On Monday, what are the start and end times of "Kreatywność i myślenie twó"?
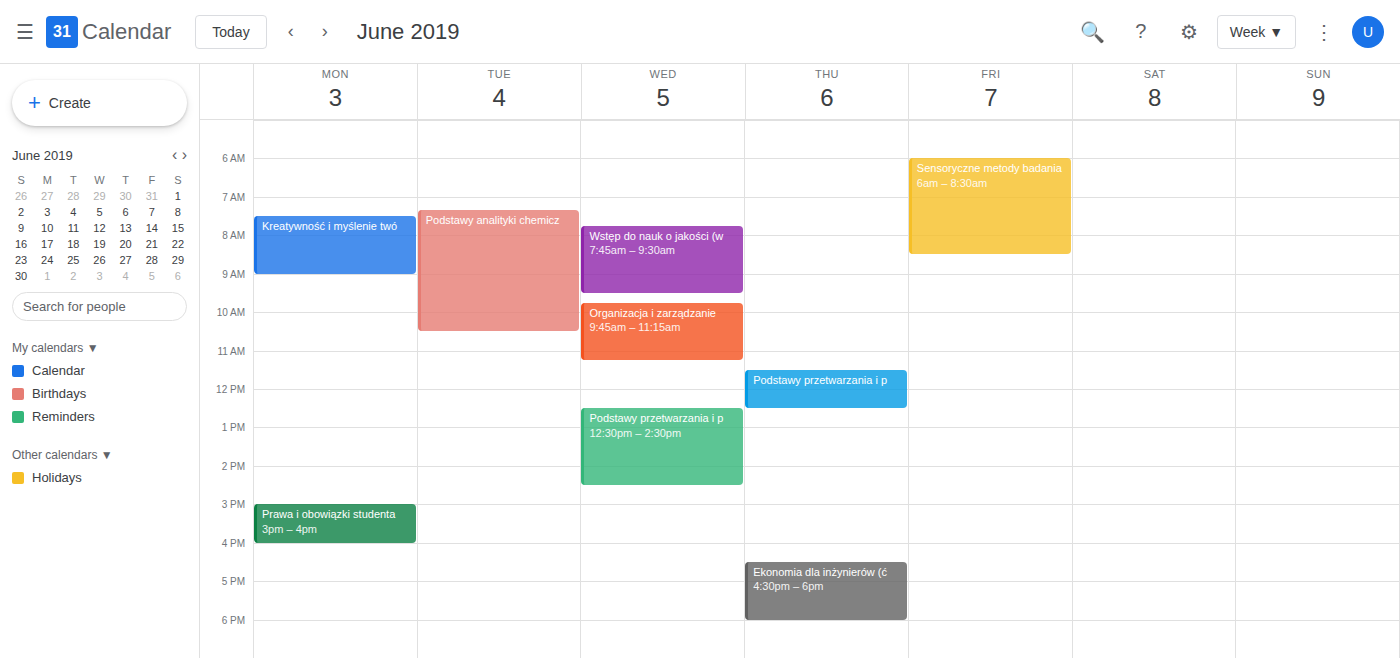
7:30 AM to 9:00 AM